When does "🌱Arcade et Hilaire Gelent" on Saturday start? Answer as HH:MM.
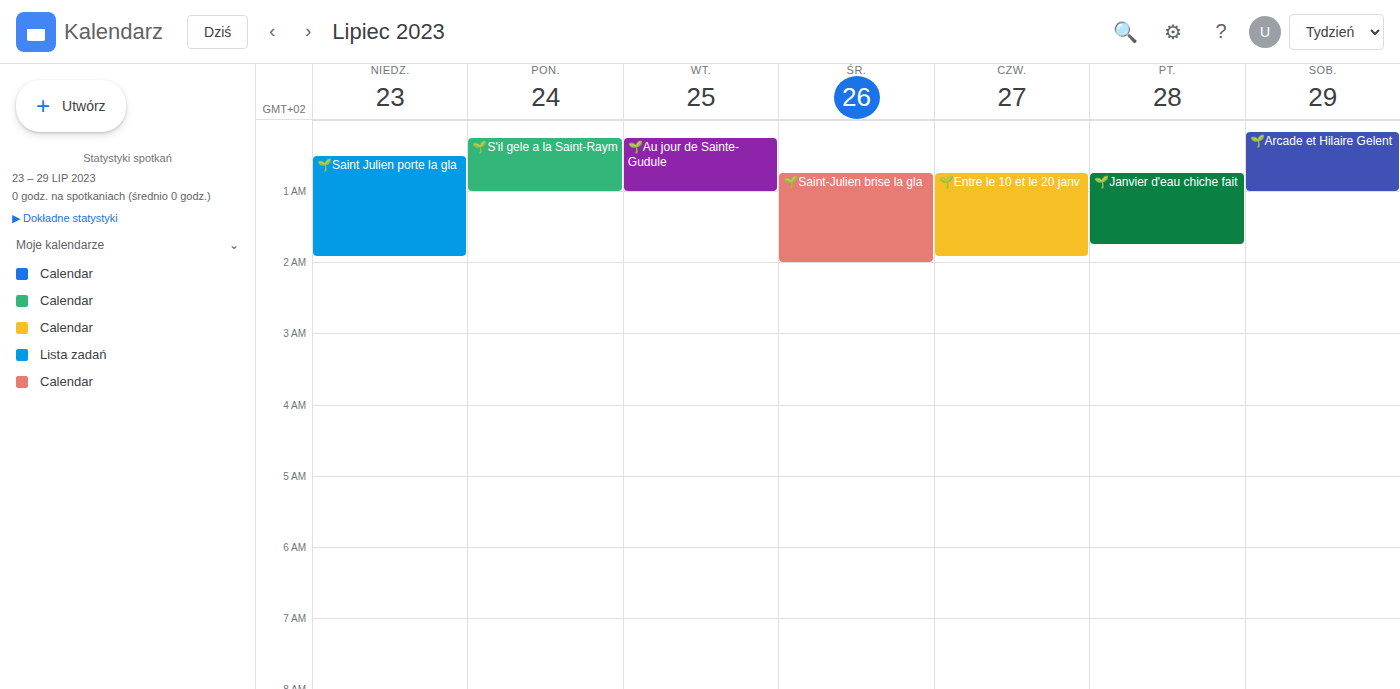
00:10